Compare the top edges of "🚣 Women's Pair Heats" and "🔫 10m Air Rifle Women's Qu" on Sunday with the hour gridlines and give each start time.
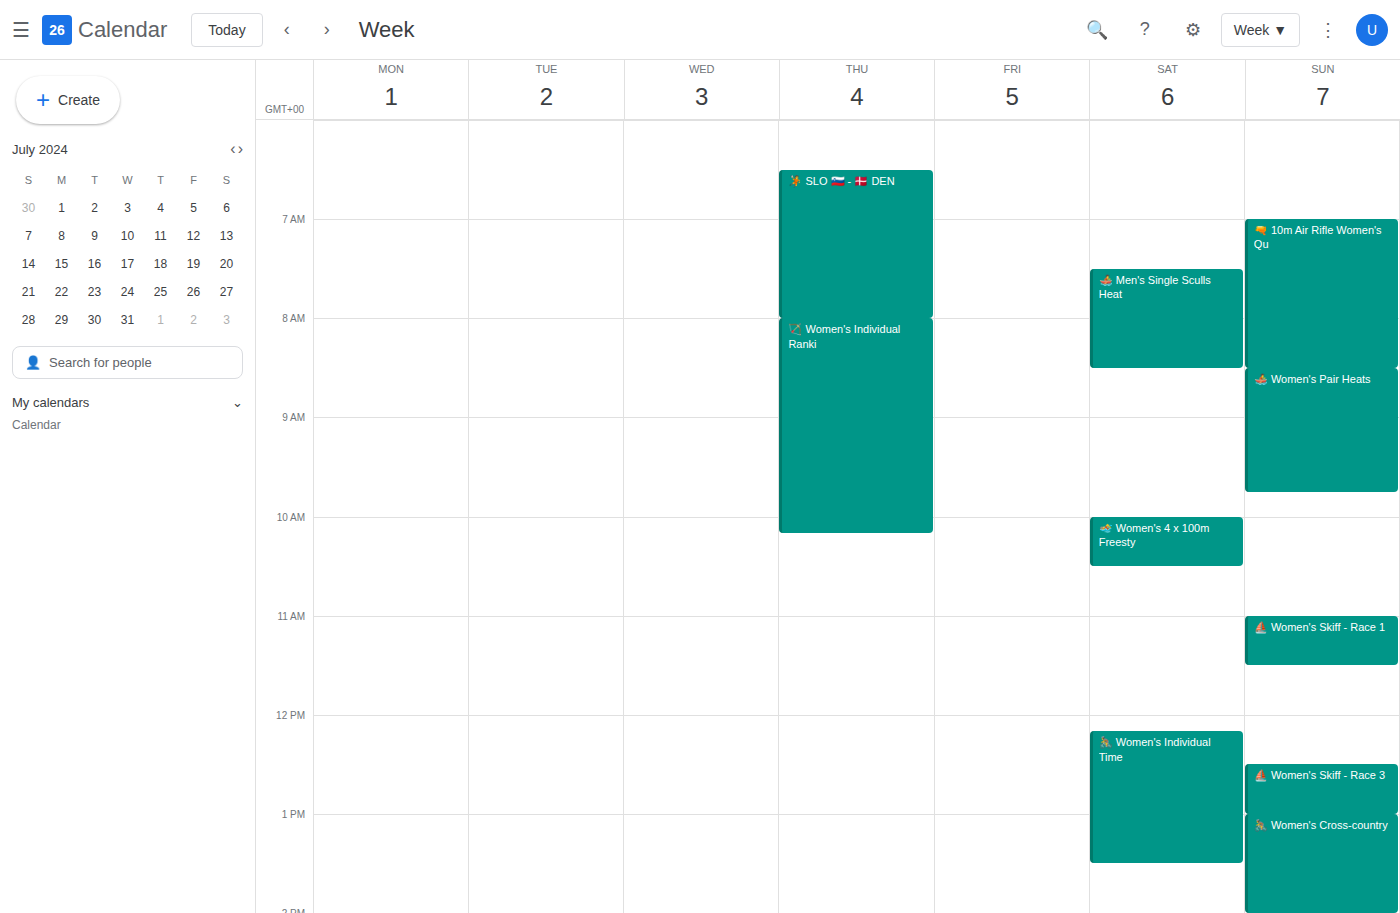
"🚣 Women's Pair Heats": 8:30 AM, halfway between the 8 AM and 9 AM lines. "🔫 10m Air Rifle Women's Qu": 7:00 AM, exactly on the 7 AM line.